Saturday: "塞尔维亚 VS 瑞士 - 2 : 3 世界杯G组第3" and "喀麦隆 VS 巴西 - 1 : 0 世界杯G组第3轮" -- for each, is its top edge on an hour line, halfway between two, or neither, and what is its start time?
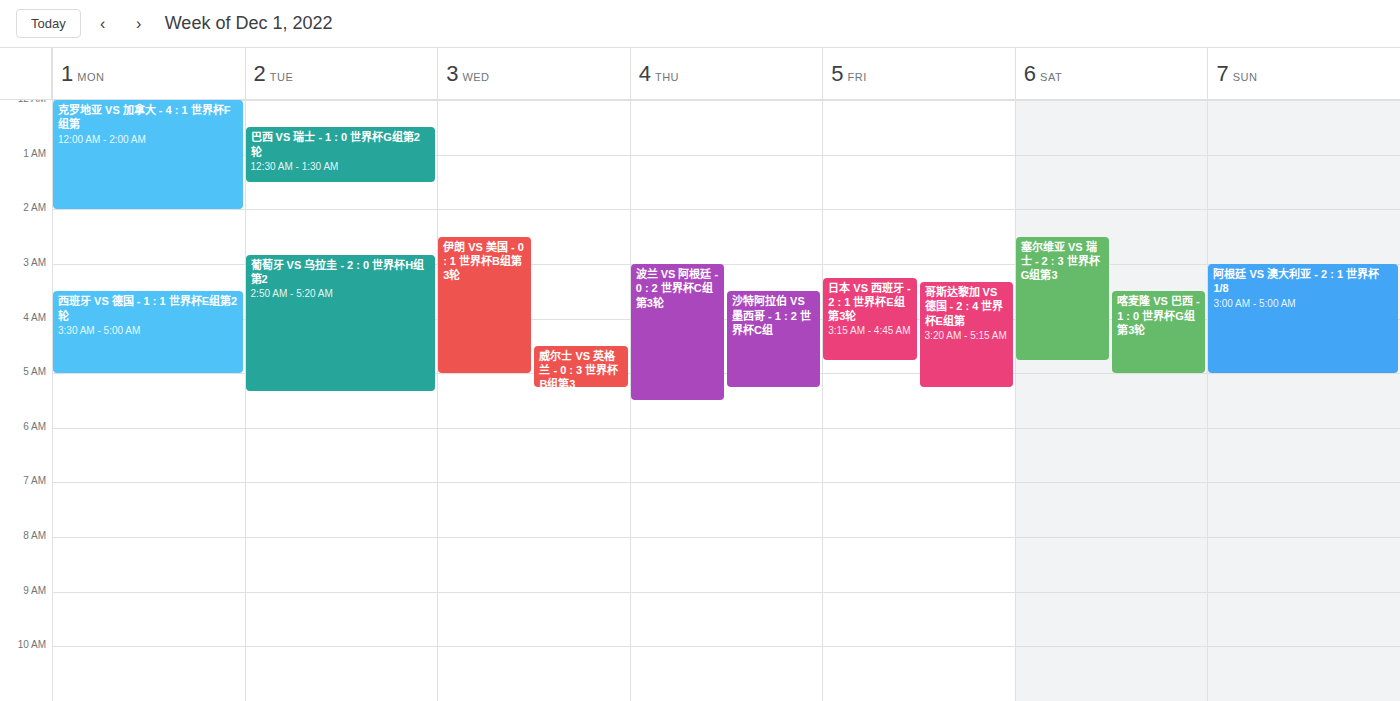
"塞尔维亚 VS 瑞士 - 2 : 3 世界杯G组第3": 2:30 AM, halfway between the 2 AM and 3 AM lines. "喀麦隆 VS 巴西 - 1 : 0 世界杯G组第3轮": 3:30 AM, halfway between the 3 AM and 4 AM lines.